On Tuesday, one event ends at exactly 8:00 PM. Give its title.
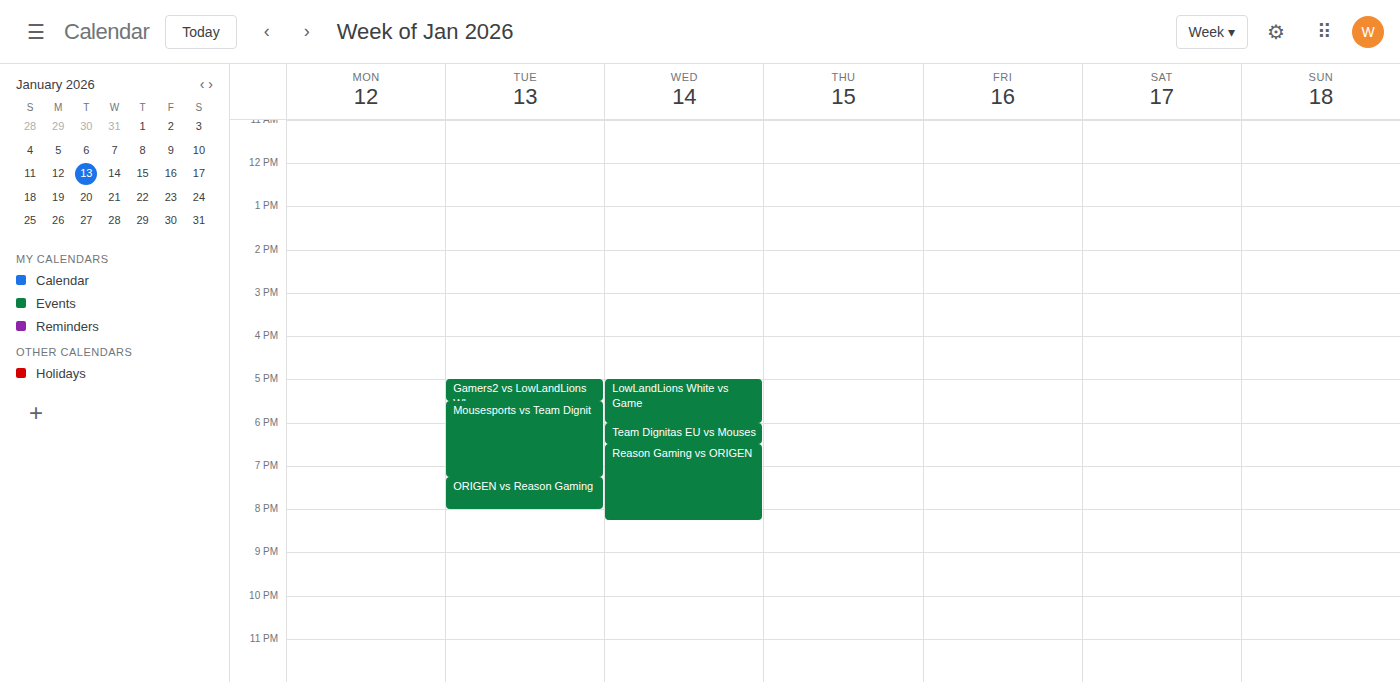
"ORIGEN vs Reason Gaming"